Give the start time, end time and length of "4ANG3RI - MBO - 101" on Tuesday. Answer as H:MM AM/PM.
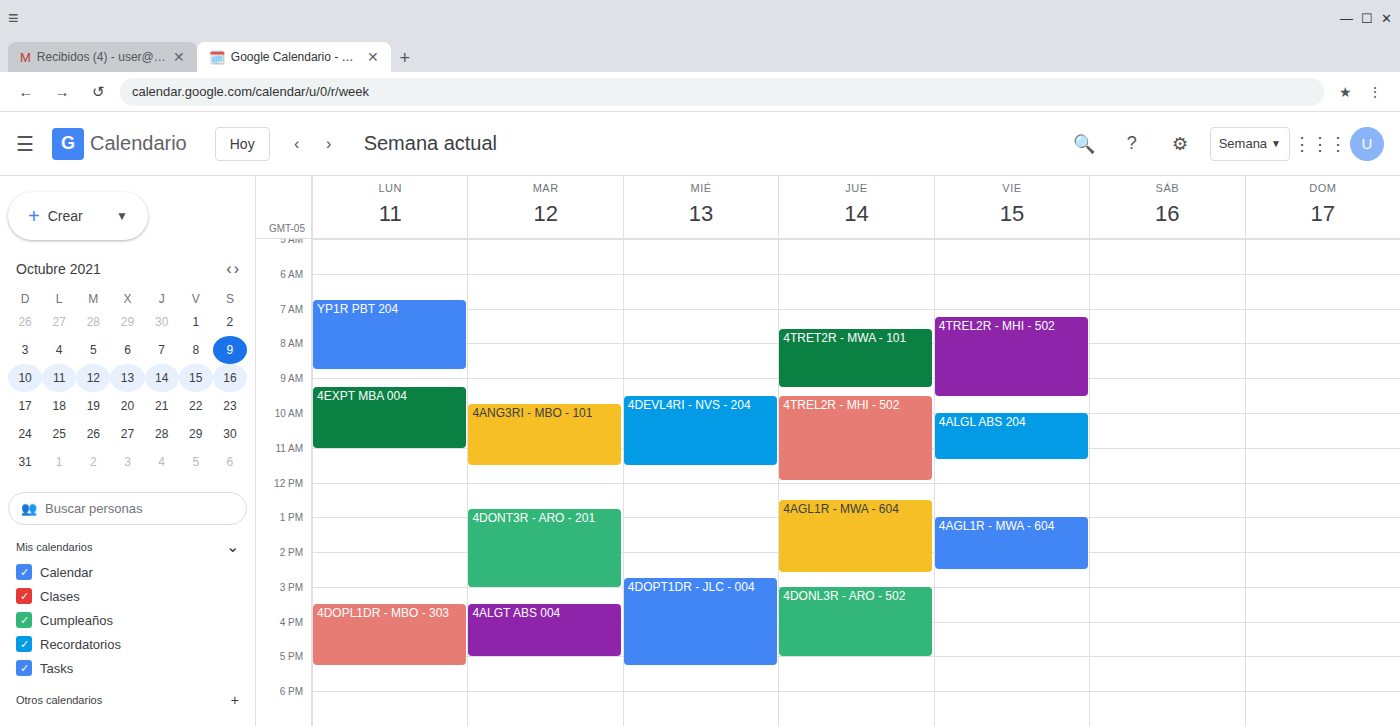
9:45 AM to 11:30 AM, 1 hour 45 minutes